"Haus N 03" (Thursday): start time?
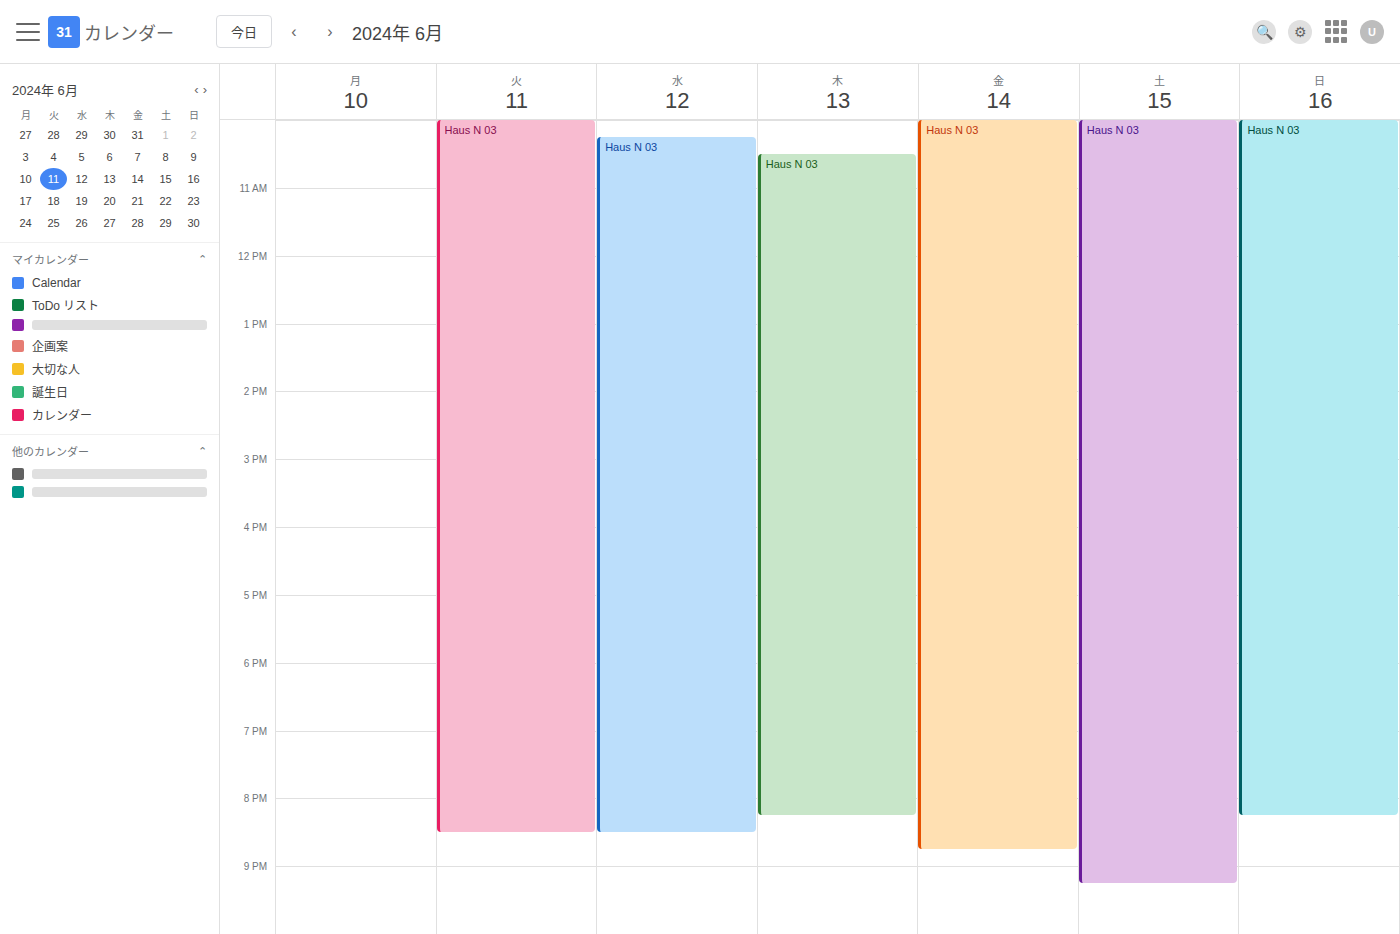
10:30 AM